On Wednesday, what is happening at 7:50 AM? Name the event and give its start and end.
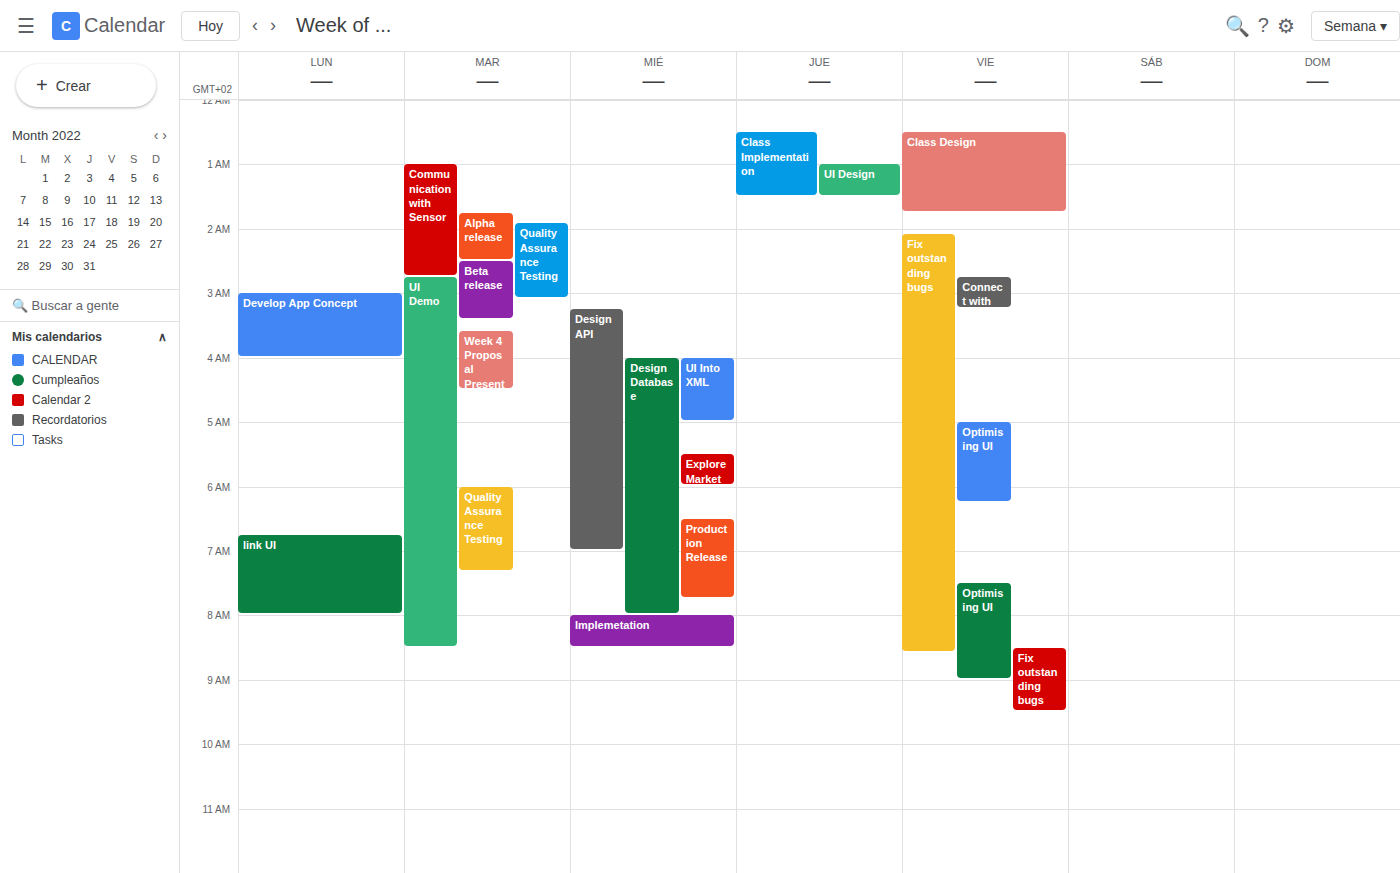
"Design Database", 4:00 AM to 8:00 AM